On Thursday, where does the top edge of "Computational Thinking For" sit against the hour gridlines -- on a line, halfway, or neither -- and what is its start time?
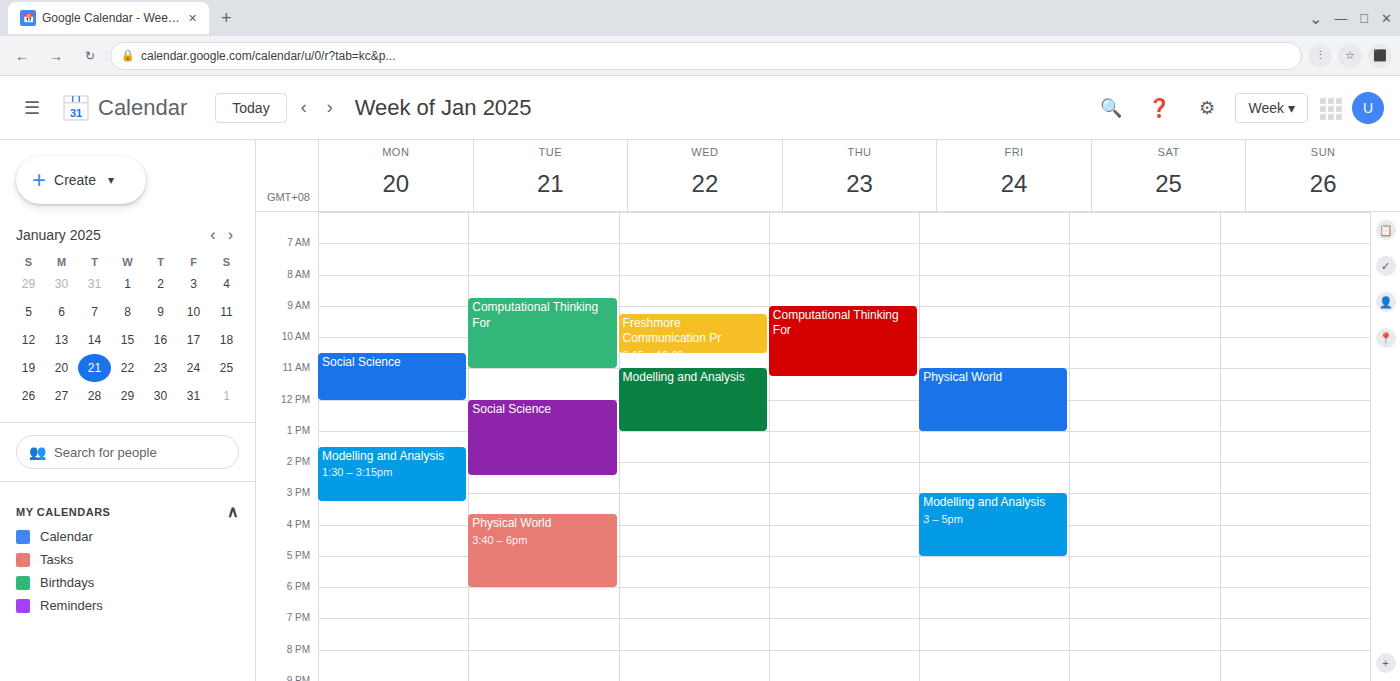
9:00 AM -- exactly on the 9 AM line.